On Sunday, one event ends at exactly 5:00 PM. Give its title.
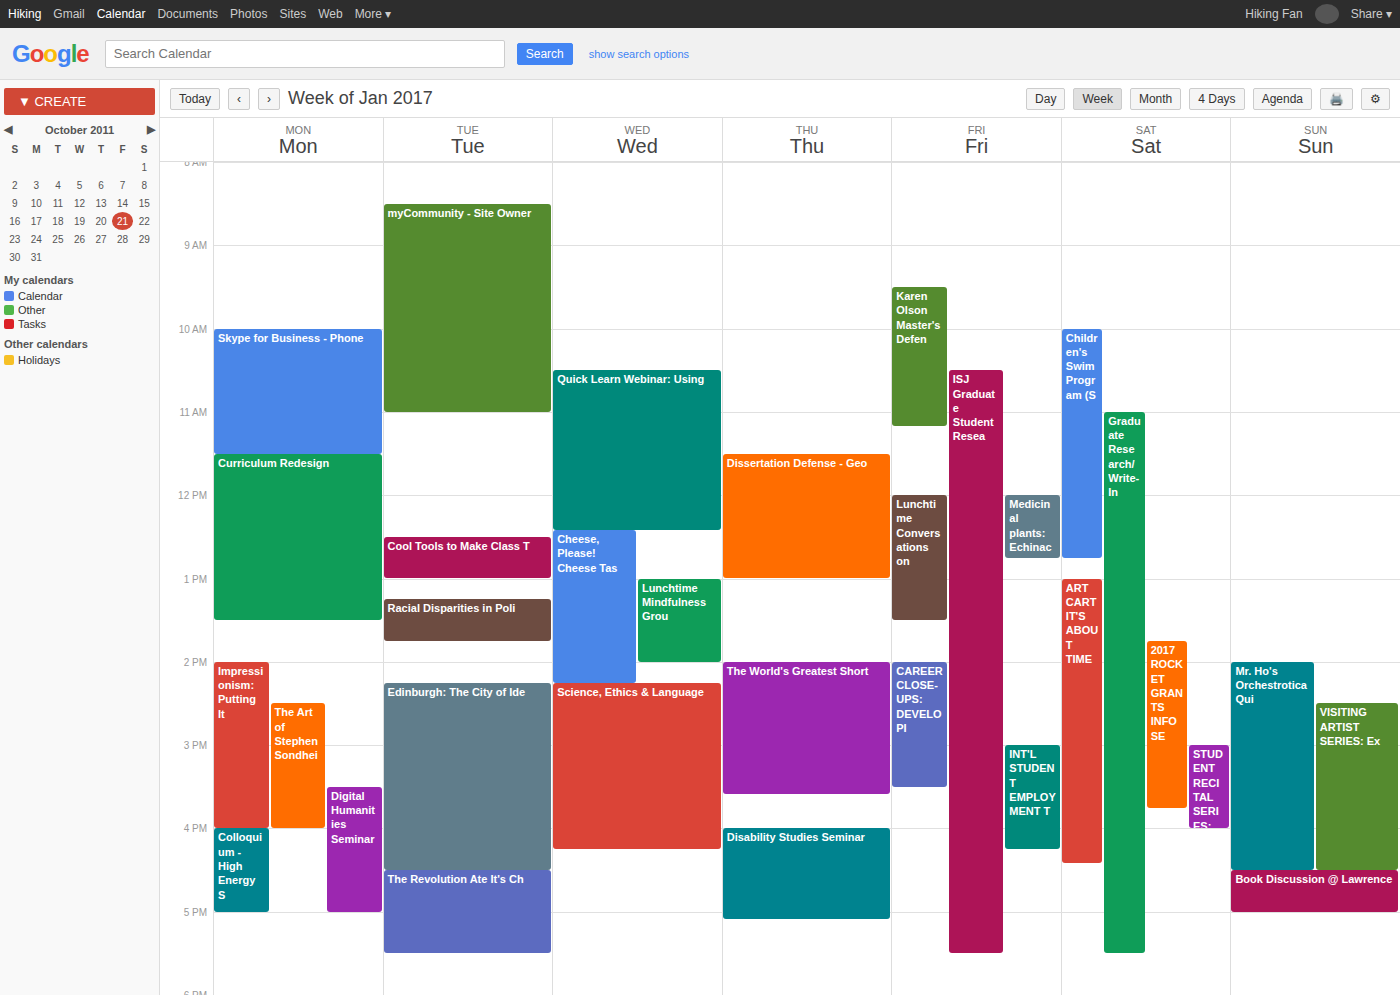
"Book Discussion @ Lawrence"